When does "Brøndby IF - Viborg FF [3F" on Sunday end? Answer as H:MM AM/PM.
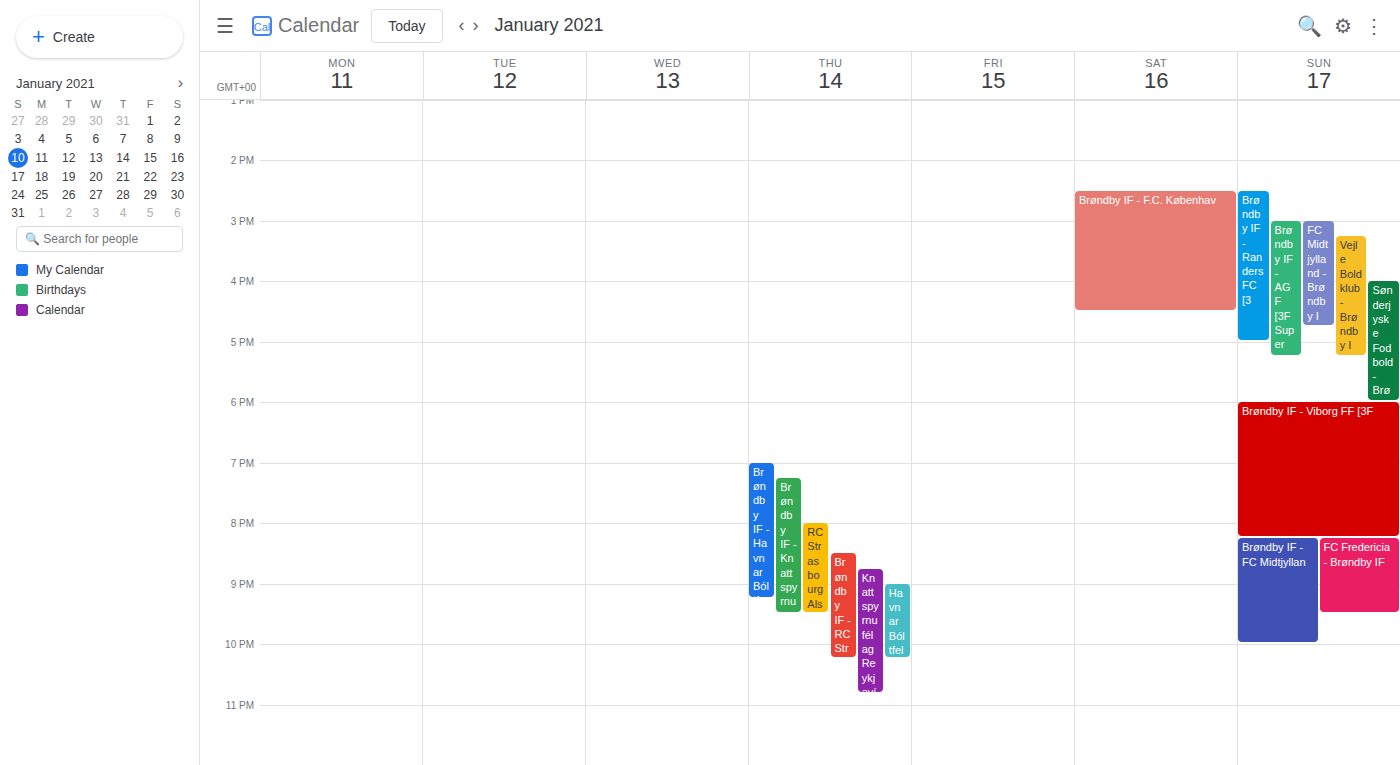
8:15 PM